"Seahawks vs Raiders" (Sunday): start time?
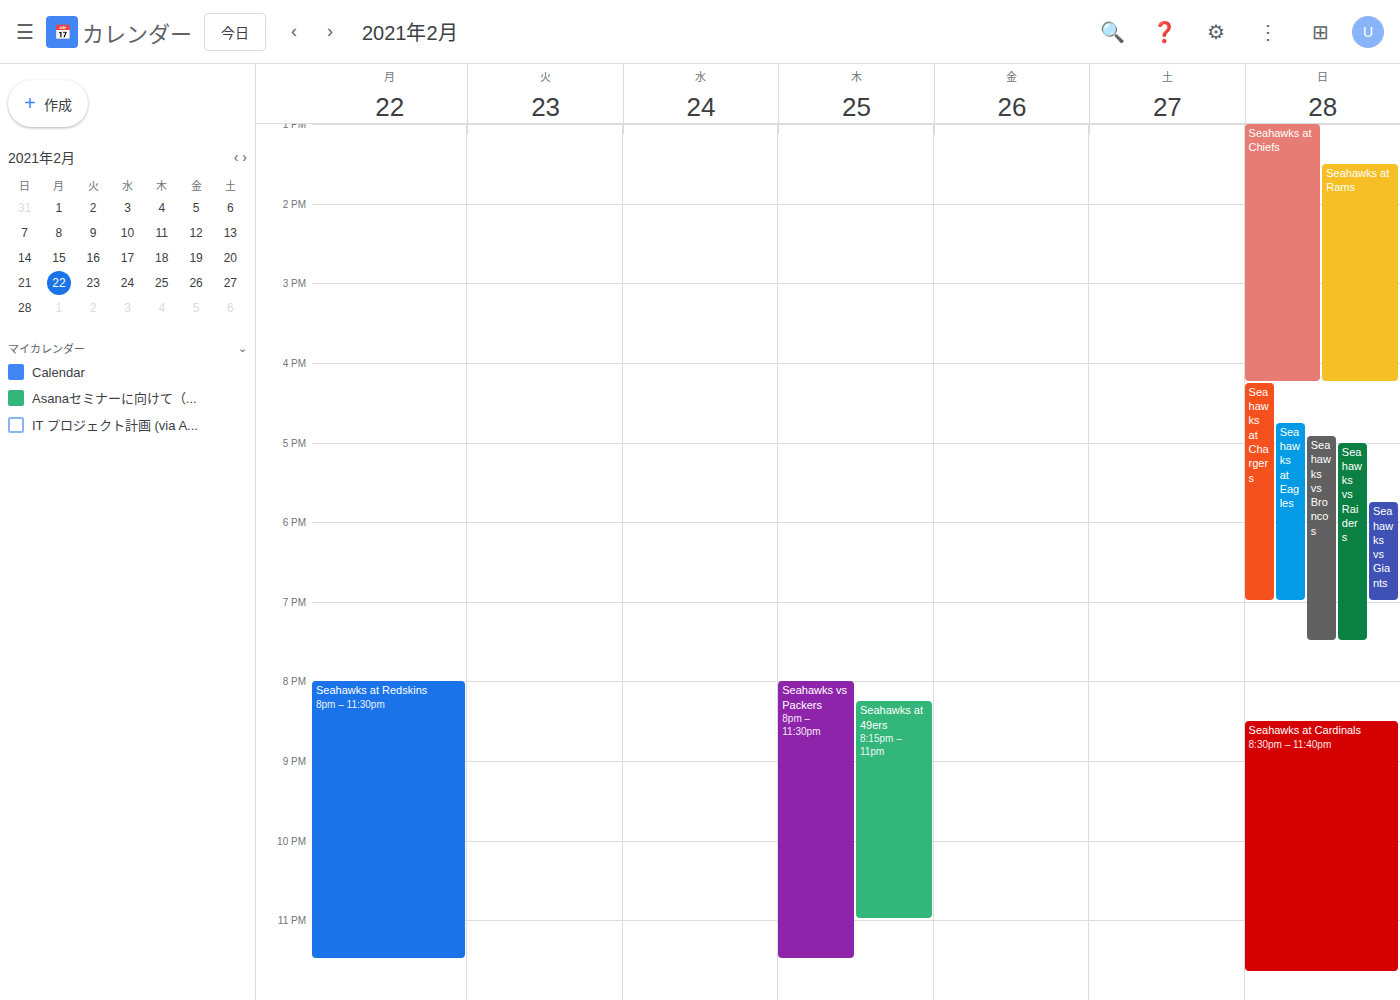
5:00 PM